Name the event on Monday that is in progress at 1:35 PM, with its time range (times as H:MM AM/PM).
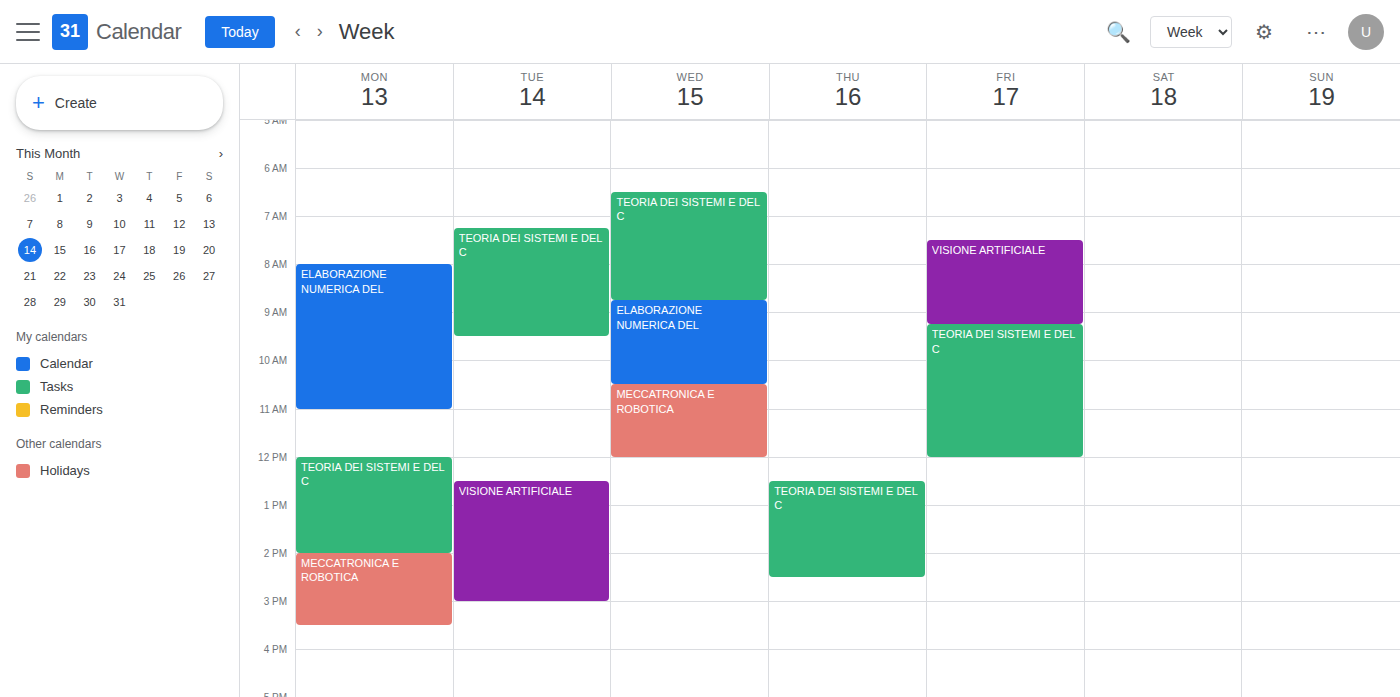
"TEORIA DEI SISTEMI E DEL C", 12:00 PM to 2:00 PM